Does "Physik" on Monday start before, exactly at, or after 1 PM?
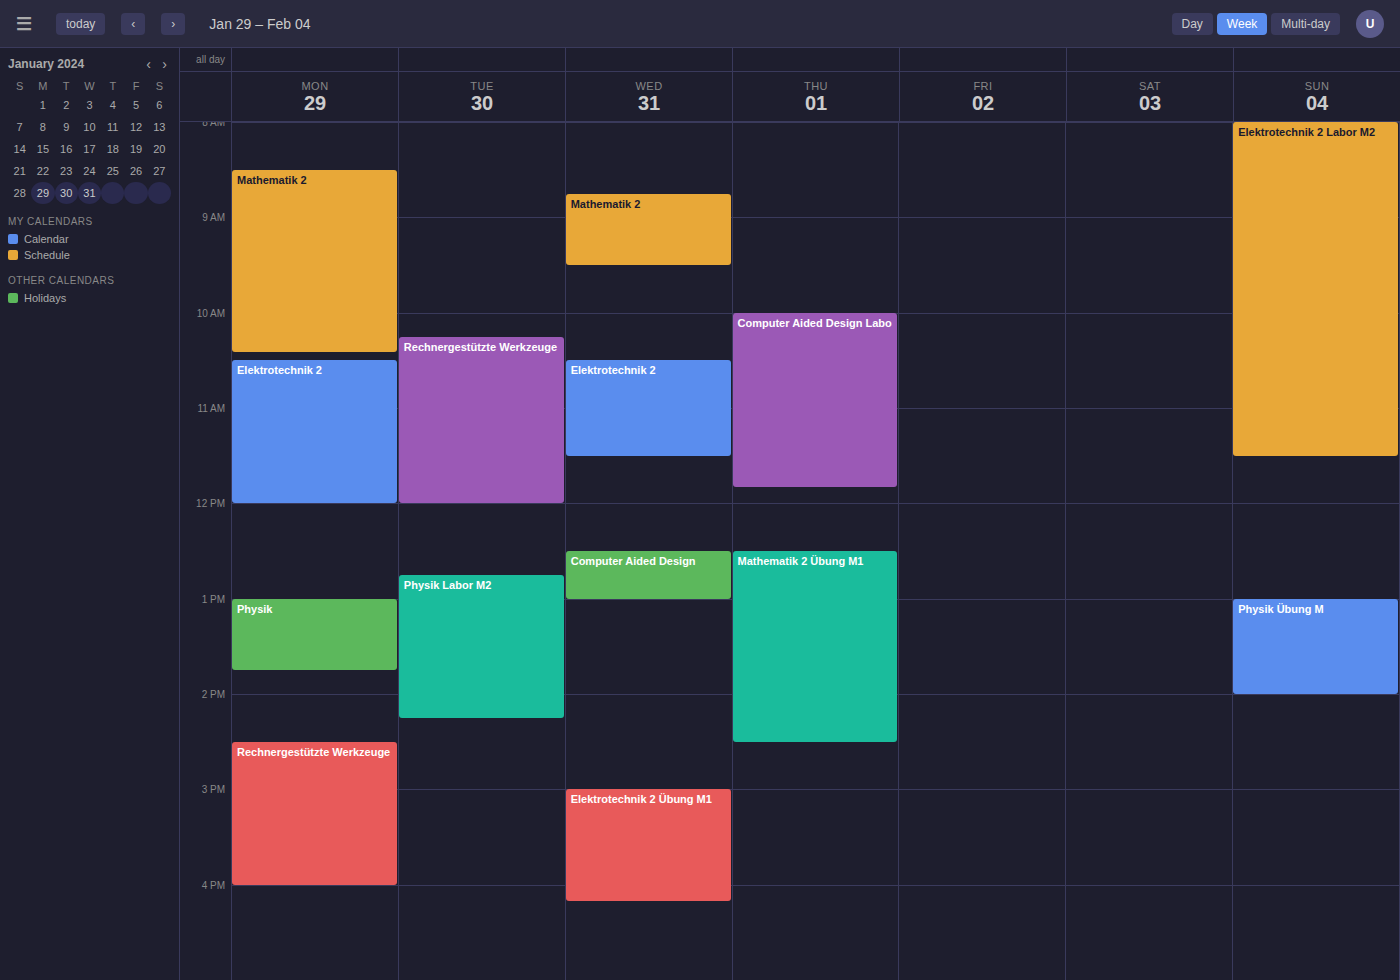
1:00 PM -- exactly at 1 PM, on the 1 PM line.